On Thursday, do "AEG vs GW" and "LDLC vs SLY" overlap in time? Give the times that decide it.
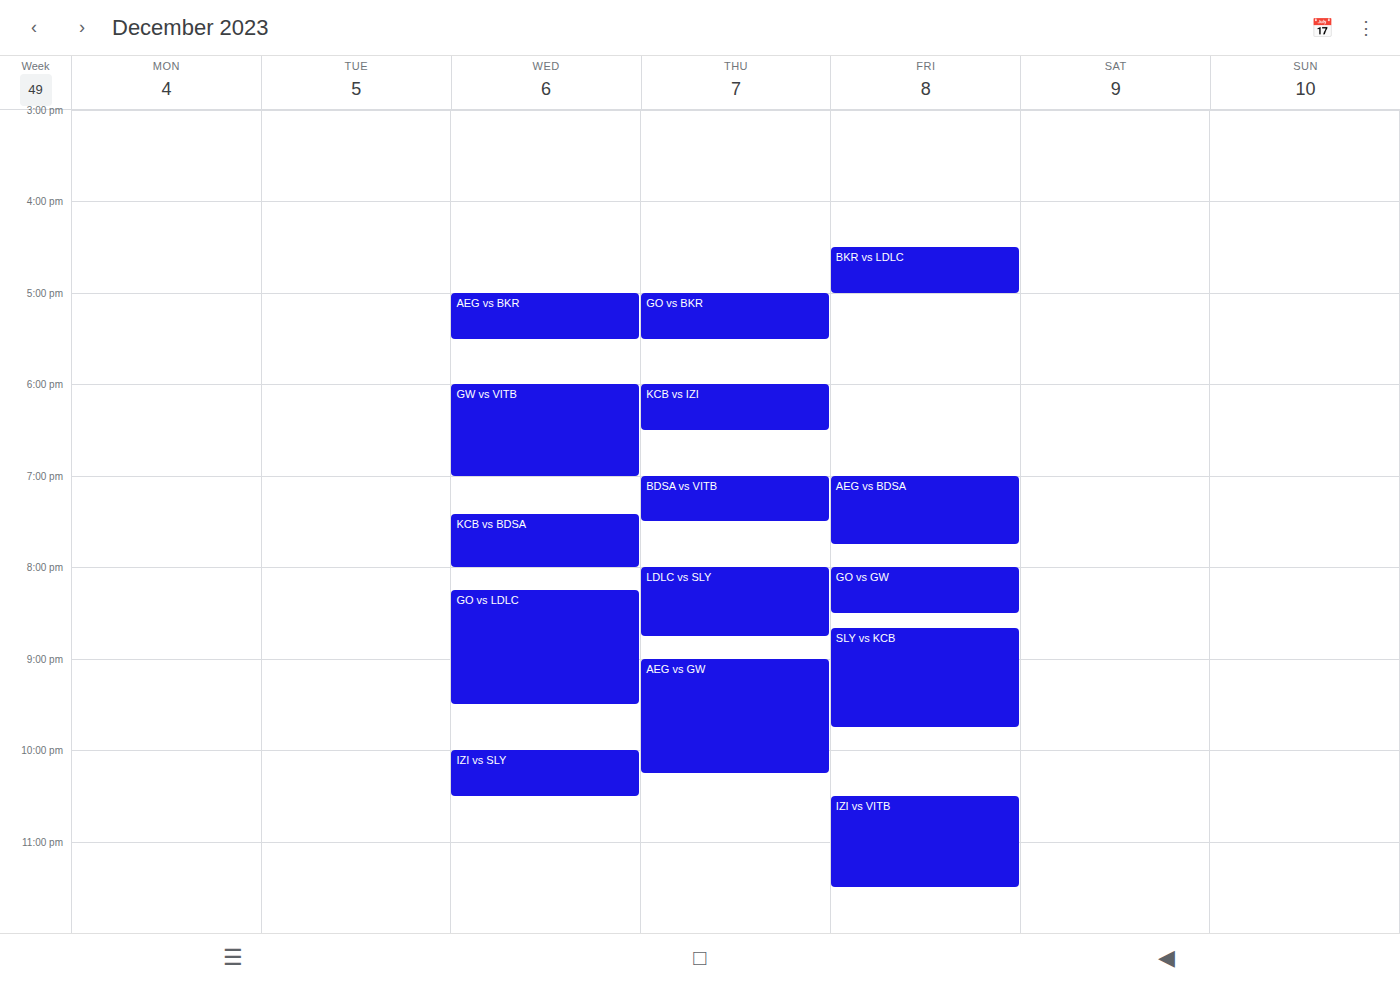
"LDLC vs SLY" ends at 8:45 PM and "AEG vs GW" starts at 9:00 PM -- no overlap.